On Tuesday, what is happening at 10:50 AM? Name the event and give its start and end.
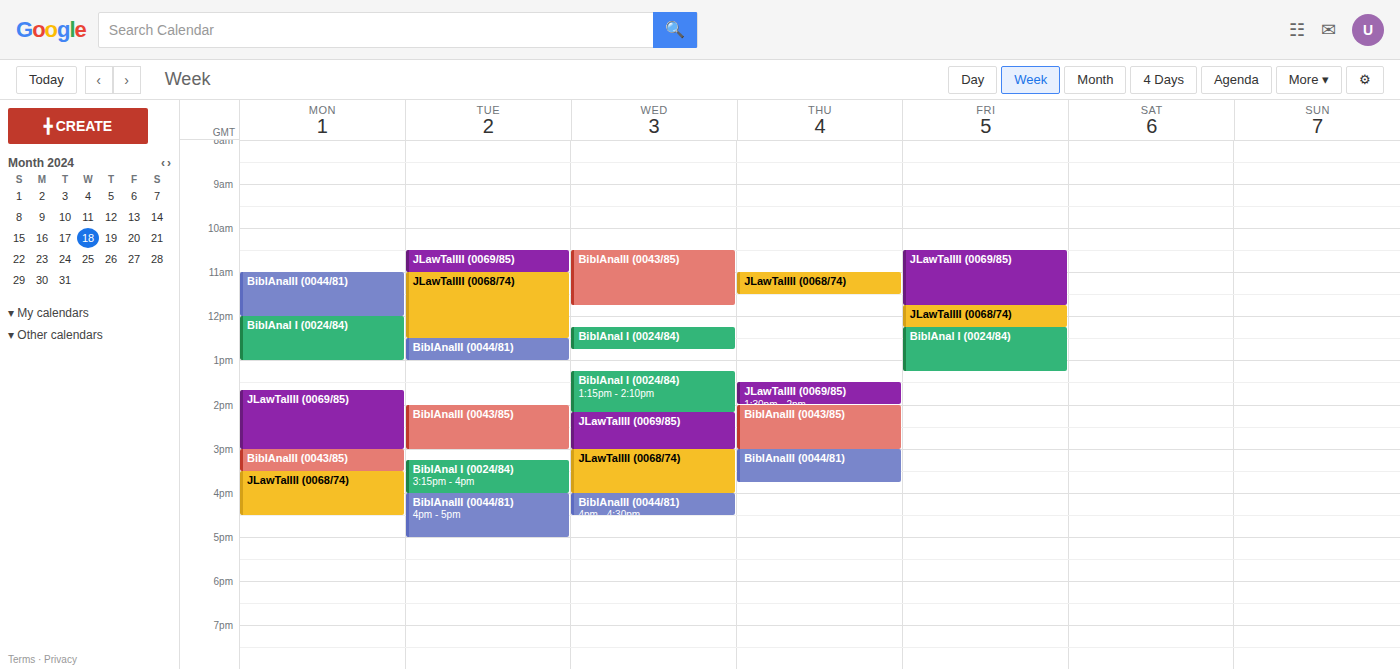
"JLawTalIII (0069/85)", 10:30 AM to 11:00 AM